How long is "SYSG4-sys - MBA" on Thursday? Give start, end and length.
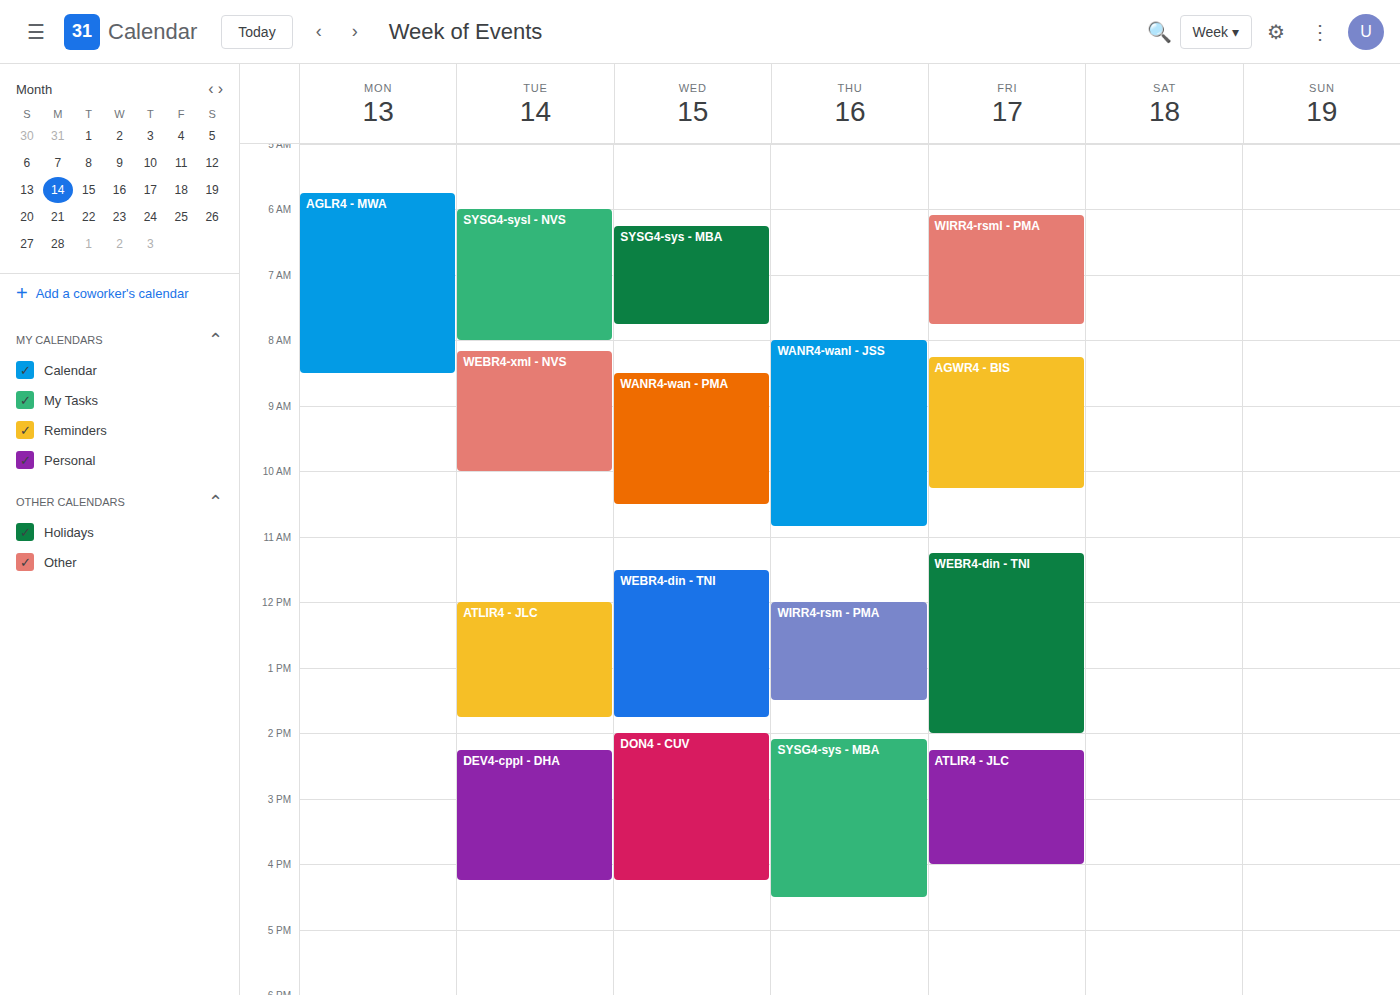
2:05 PM to 4:30 PM, 2 hours 25 minutes